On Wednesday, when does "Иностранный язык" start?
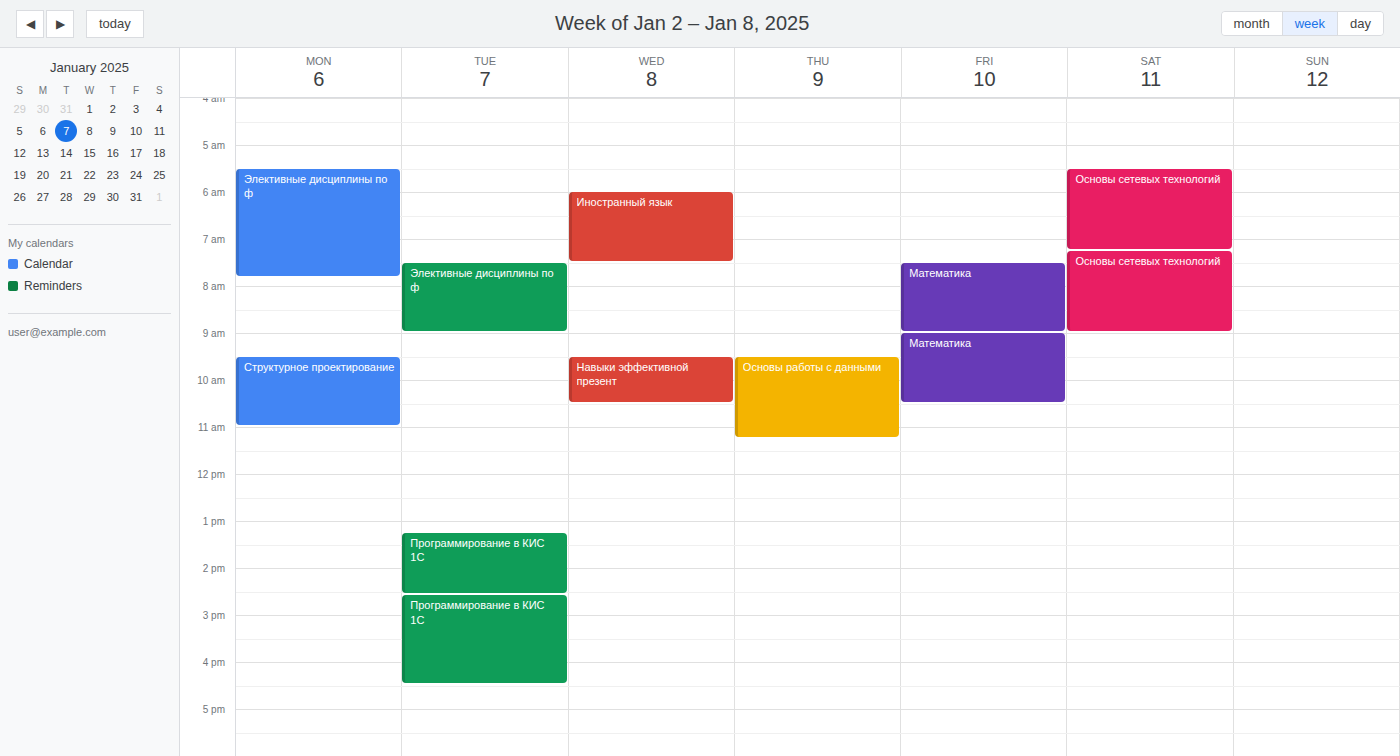
6:00 AM